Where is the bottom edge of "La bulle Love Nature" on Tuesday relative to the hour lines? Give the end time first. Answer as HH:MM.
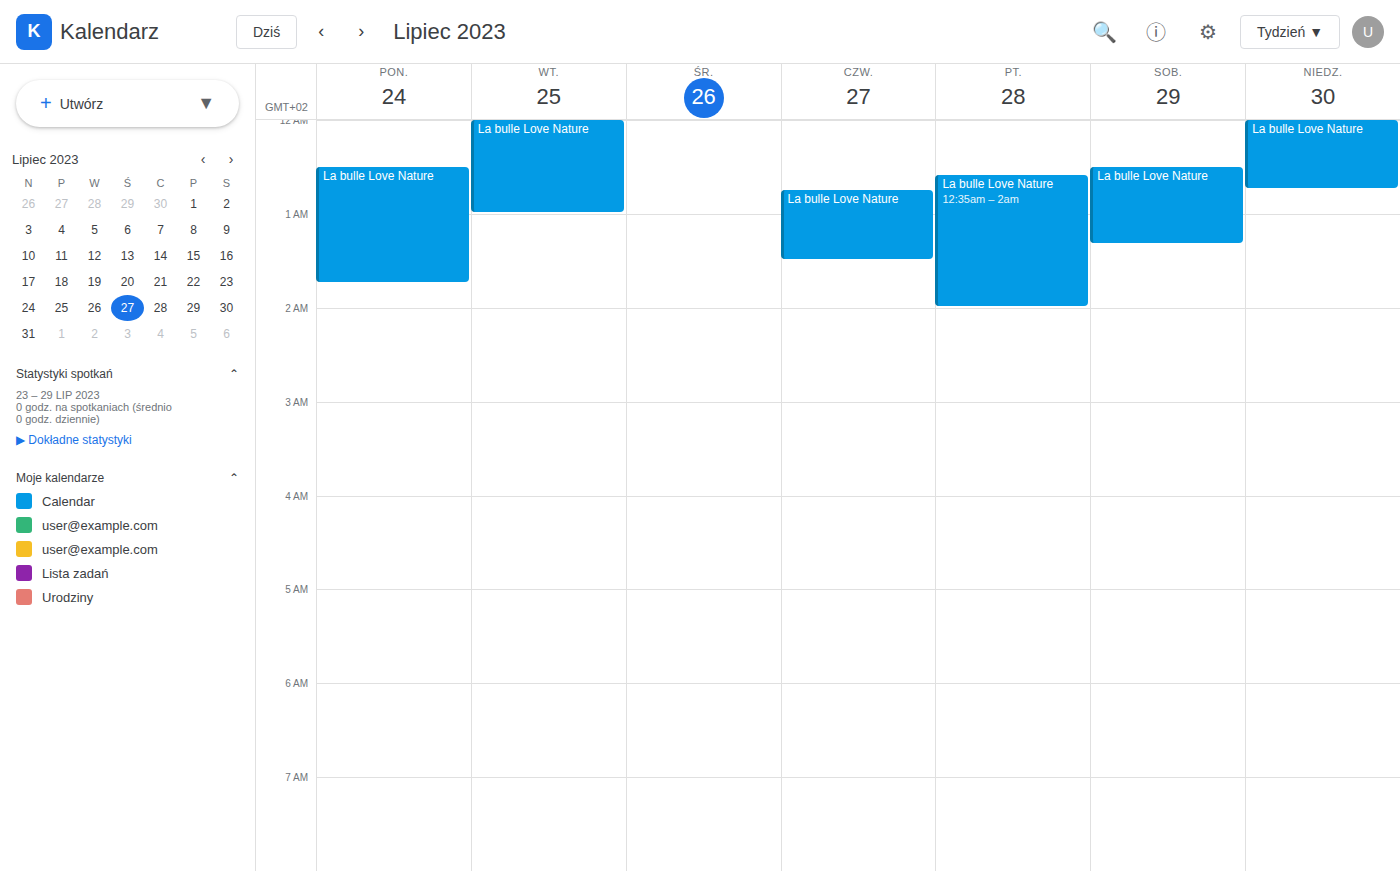
01:00 -- exactly on the 01:00 line.